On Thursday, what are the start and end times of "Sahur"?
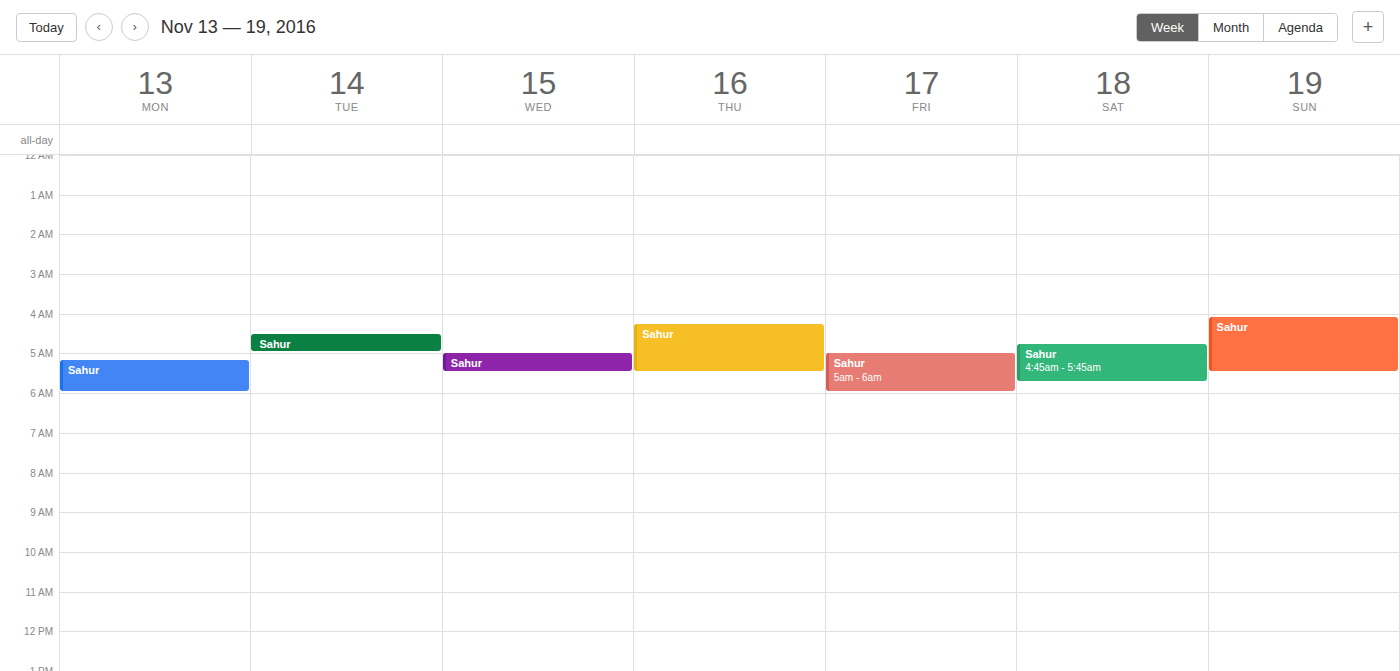
4:15 AM to 5:30 AM